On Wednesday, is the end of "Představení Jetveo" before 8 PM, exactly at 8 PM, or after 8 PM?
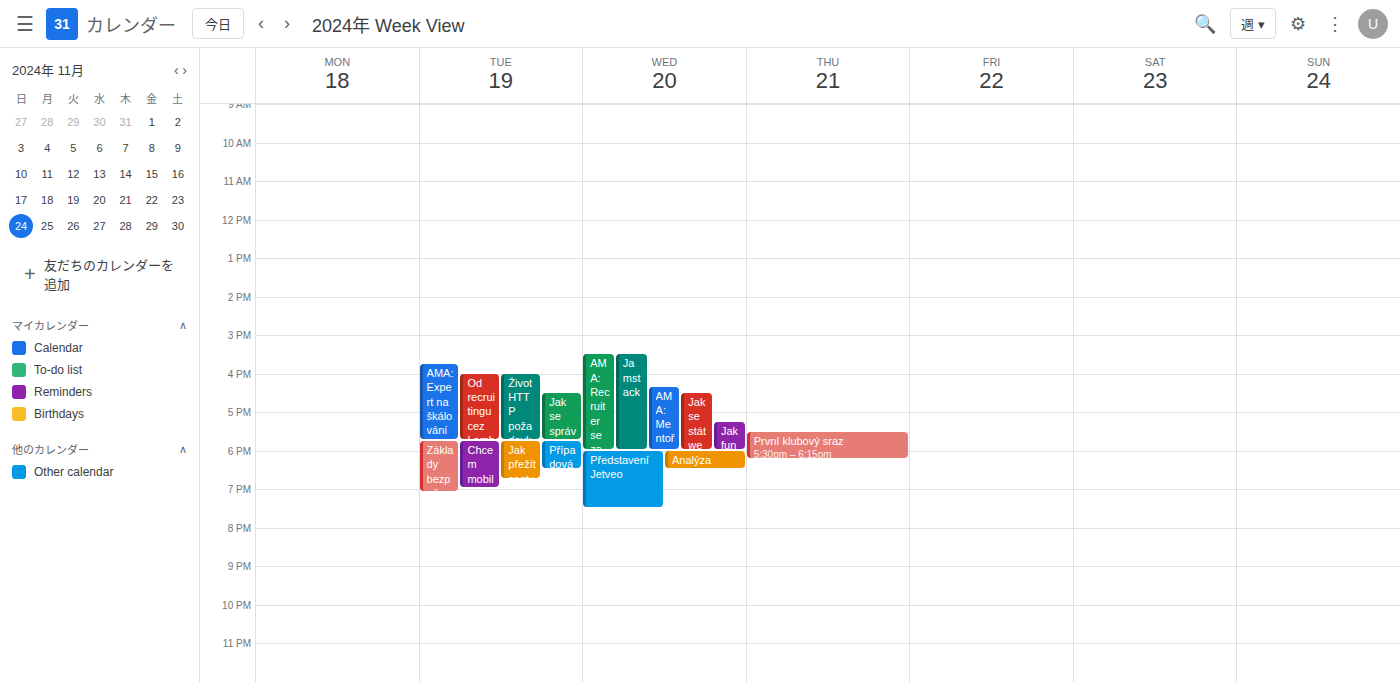
7:30 PM -- before 8 PM, 30 minutes above the 8 PM line.